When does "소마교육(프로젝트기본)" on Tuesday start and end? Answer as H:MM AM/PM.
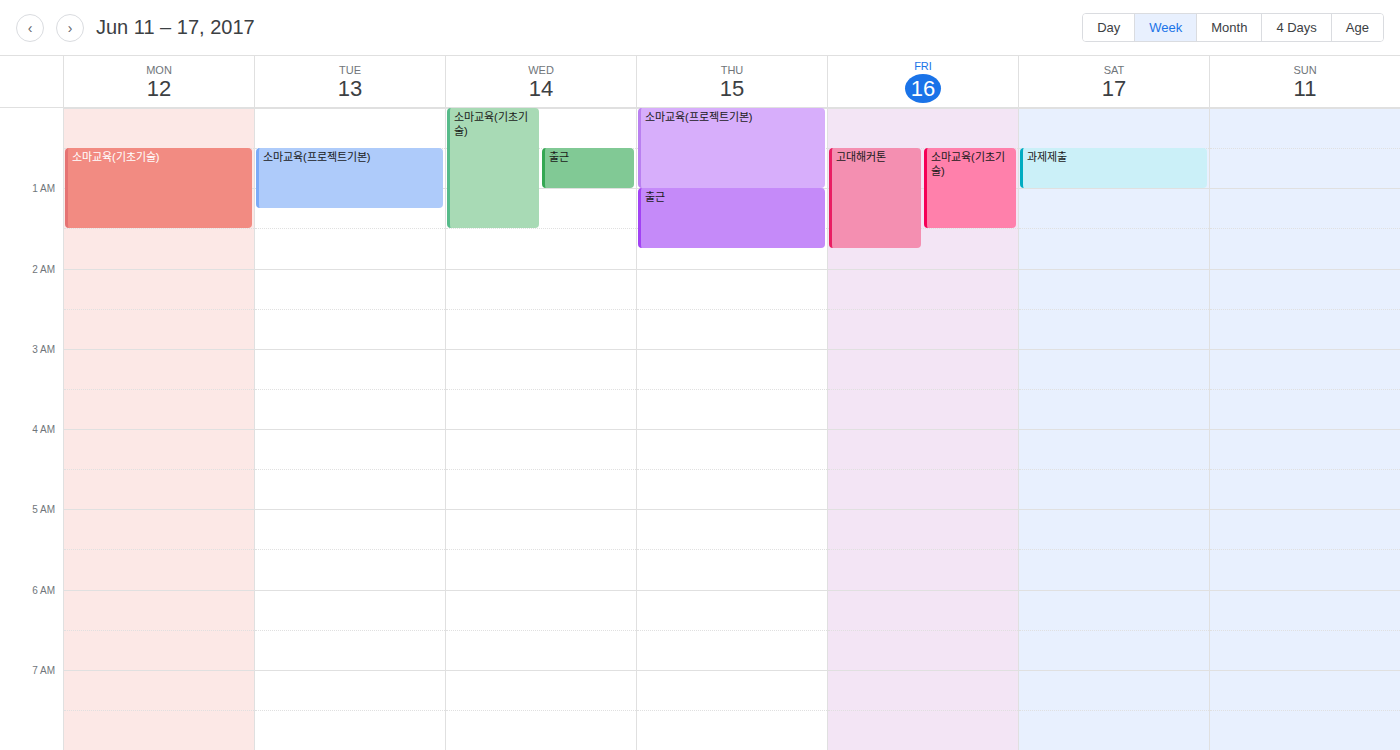
12:30 AM to 1:15 AM